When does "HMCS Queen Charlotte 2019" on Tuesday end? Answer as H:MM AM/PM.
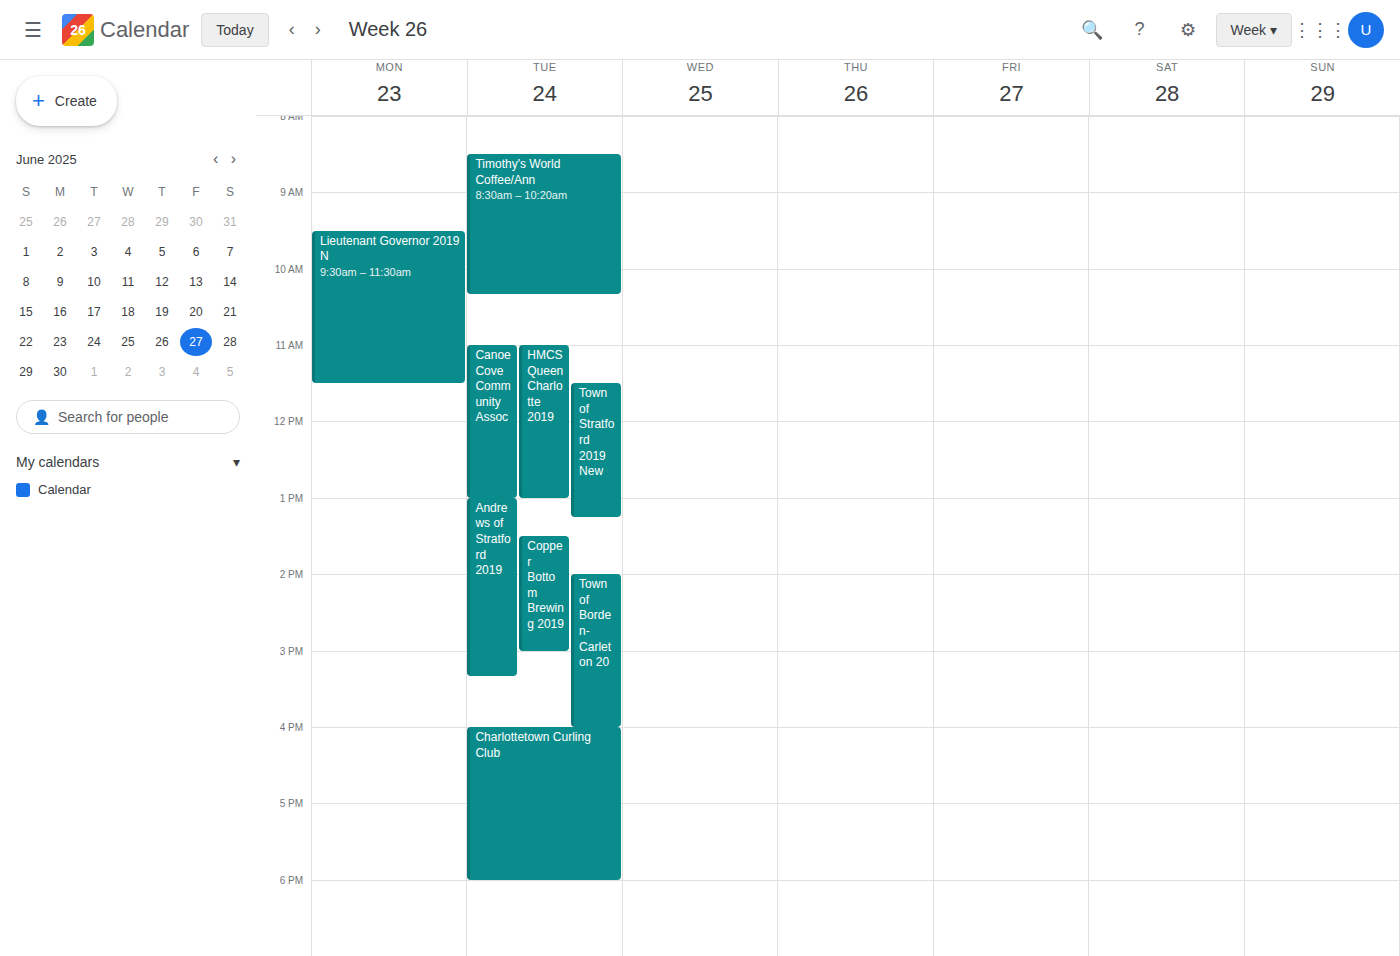
1:00 PM